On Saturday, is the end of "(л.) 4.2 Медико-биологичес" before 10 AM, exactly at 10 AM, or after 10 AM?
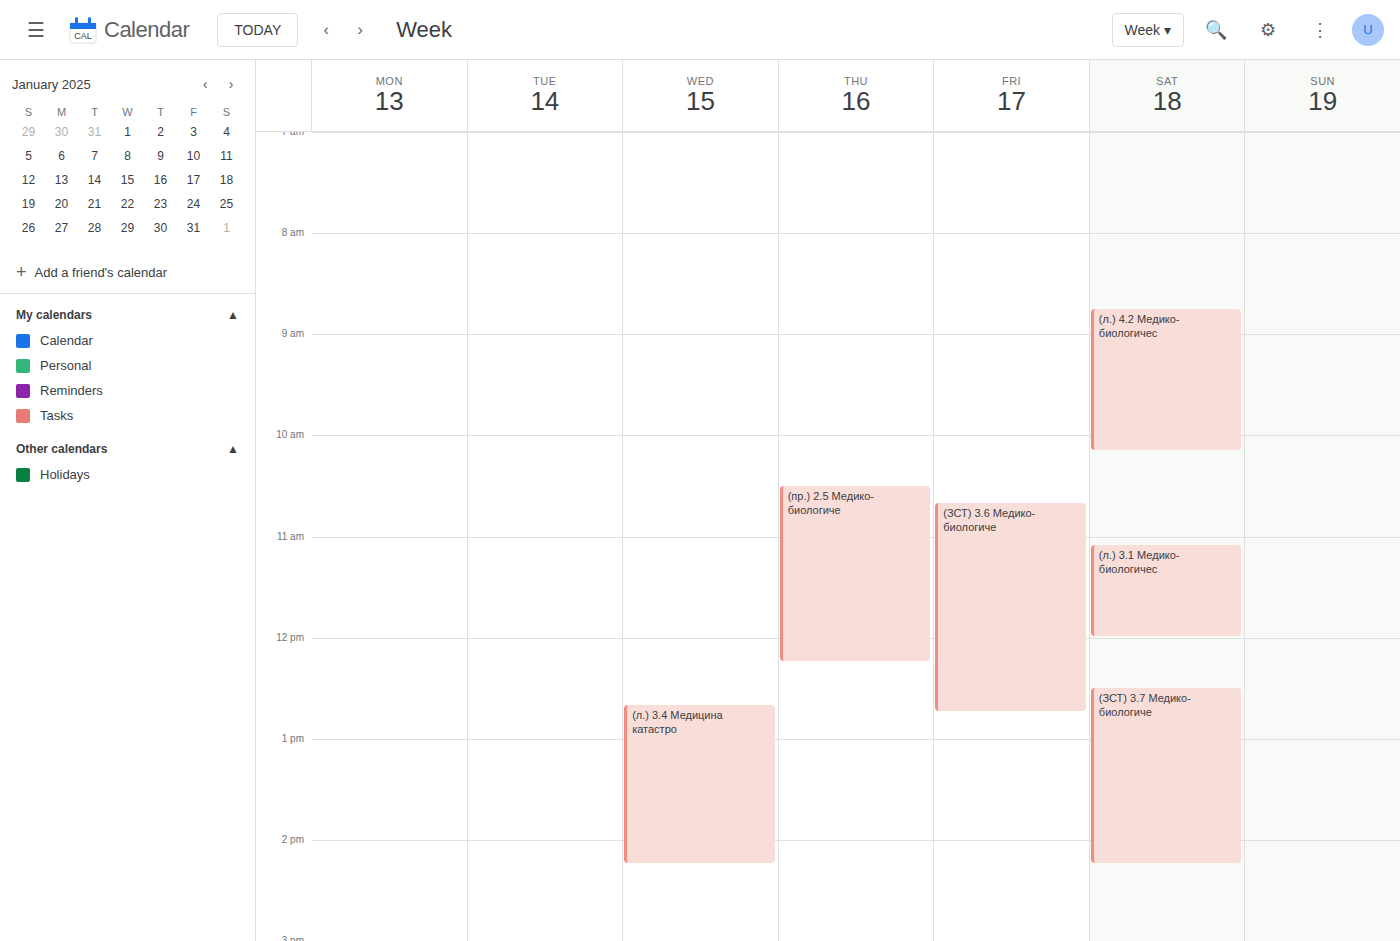
10:10 AM -- after 10 AM, 10 minutes below the 10 AM line.